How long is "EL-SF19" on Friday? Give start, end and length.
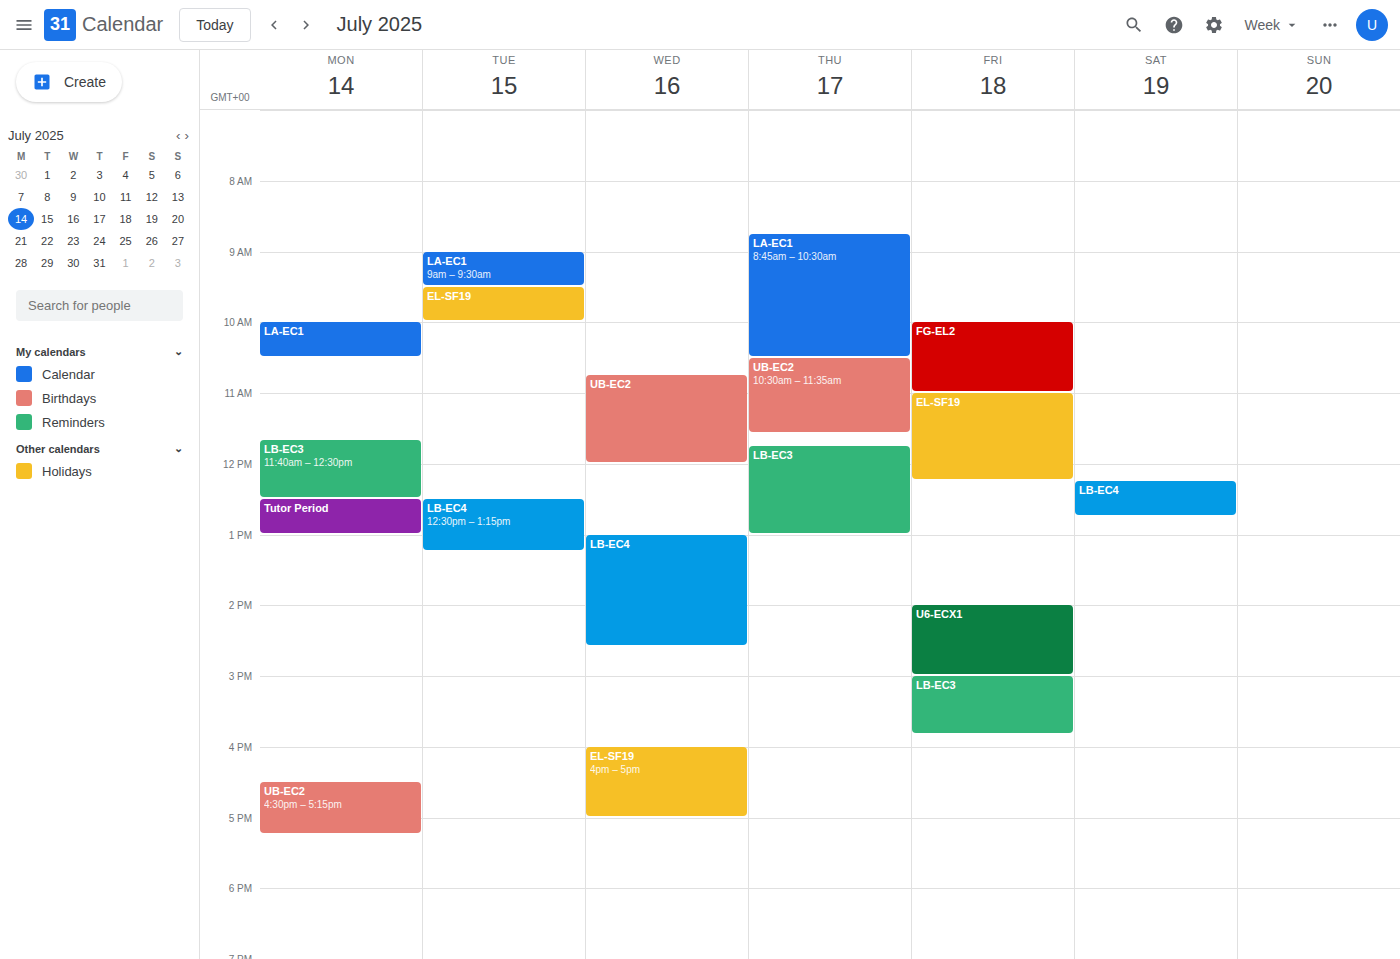
11:00 AM to 12:15 PM, 1 hour 15 minutes